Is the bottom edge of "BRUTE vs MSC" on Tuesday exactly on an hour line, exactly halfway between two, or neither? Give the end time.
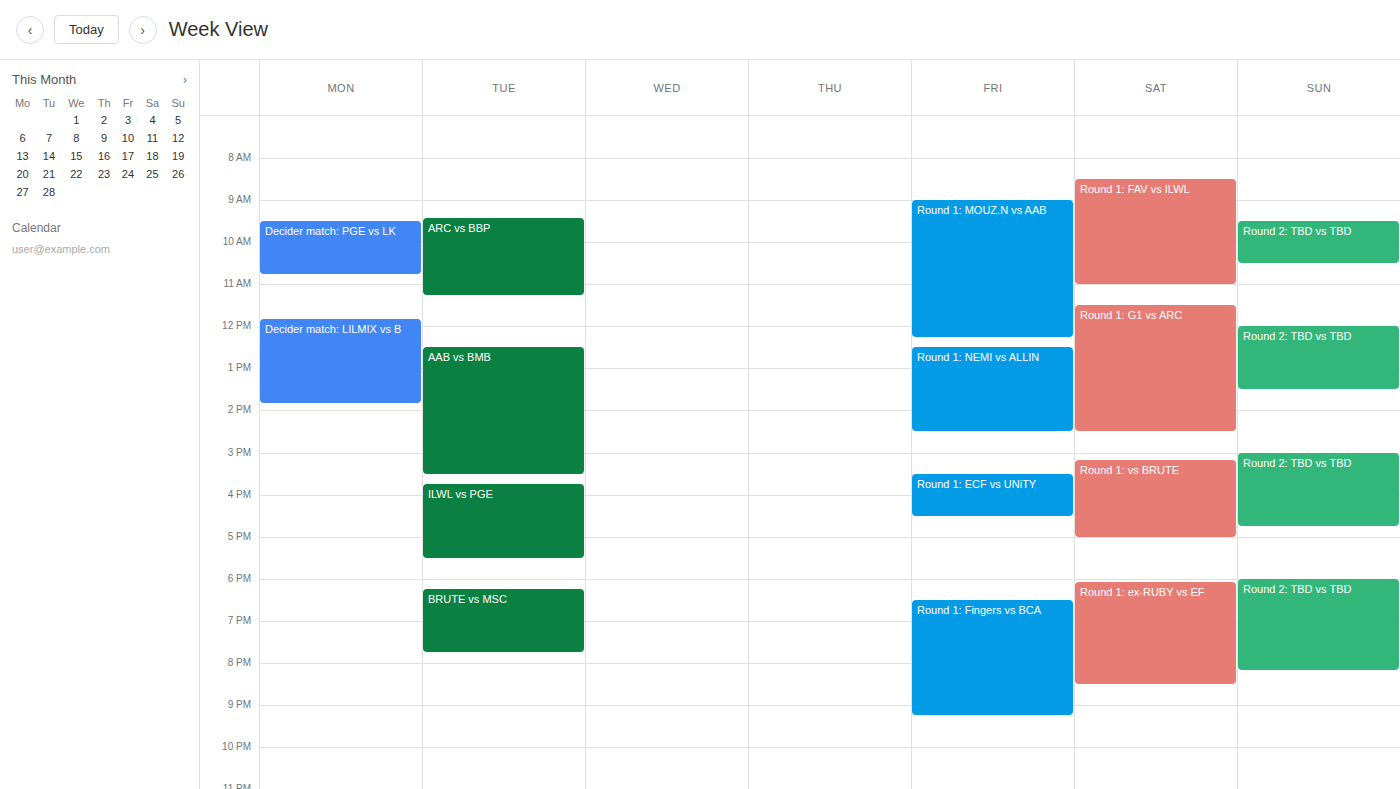
19:45 -- neither: three quarters of the way from the 19:00 line to the 20:00 line.